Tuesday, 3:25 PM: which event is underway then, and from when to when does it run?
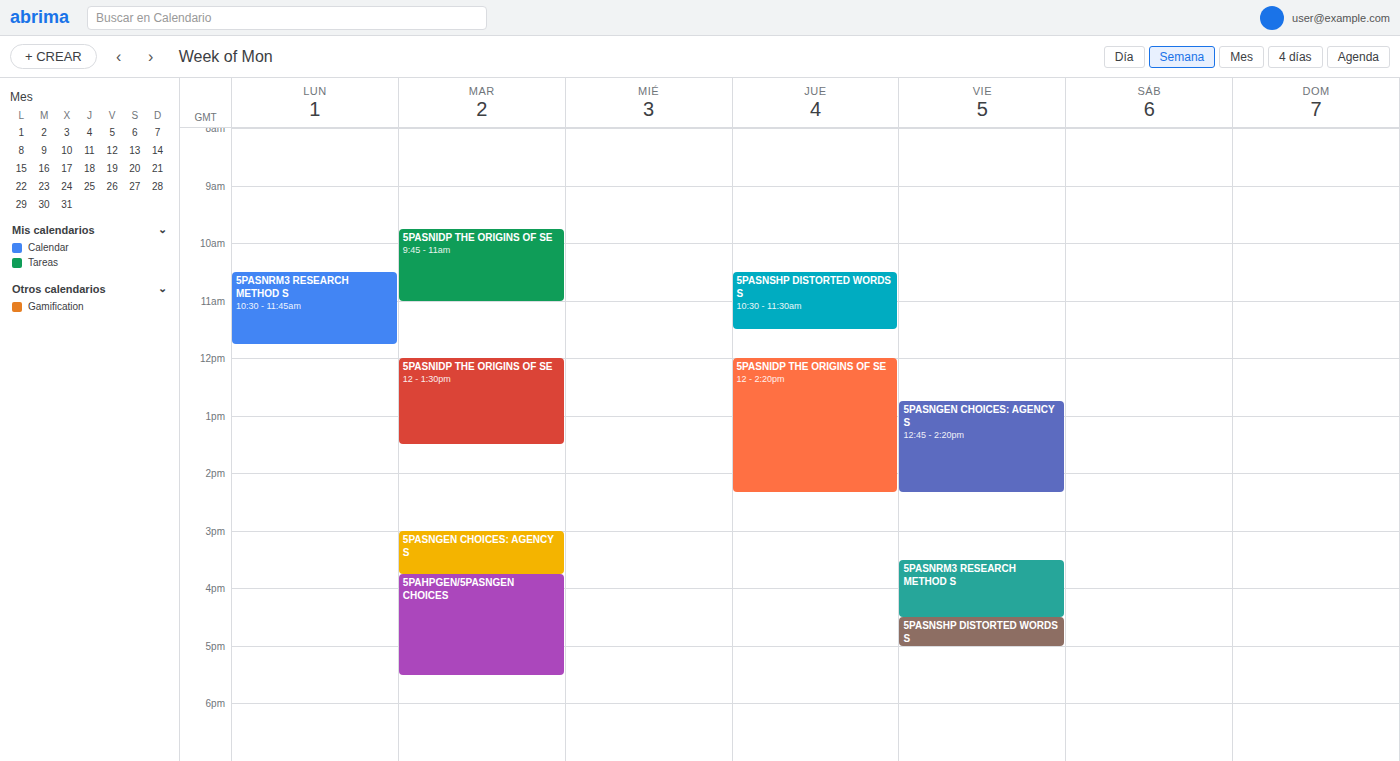
"5PASNGEN CHOICES: AGENCY S", 3:00 PM to 3:45 PM